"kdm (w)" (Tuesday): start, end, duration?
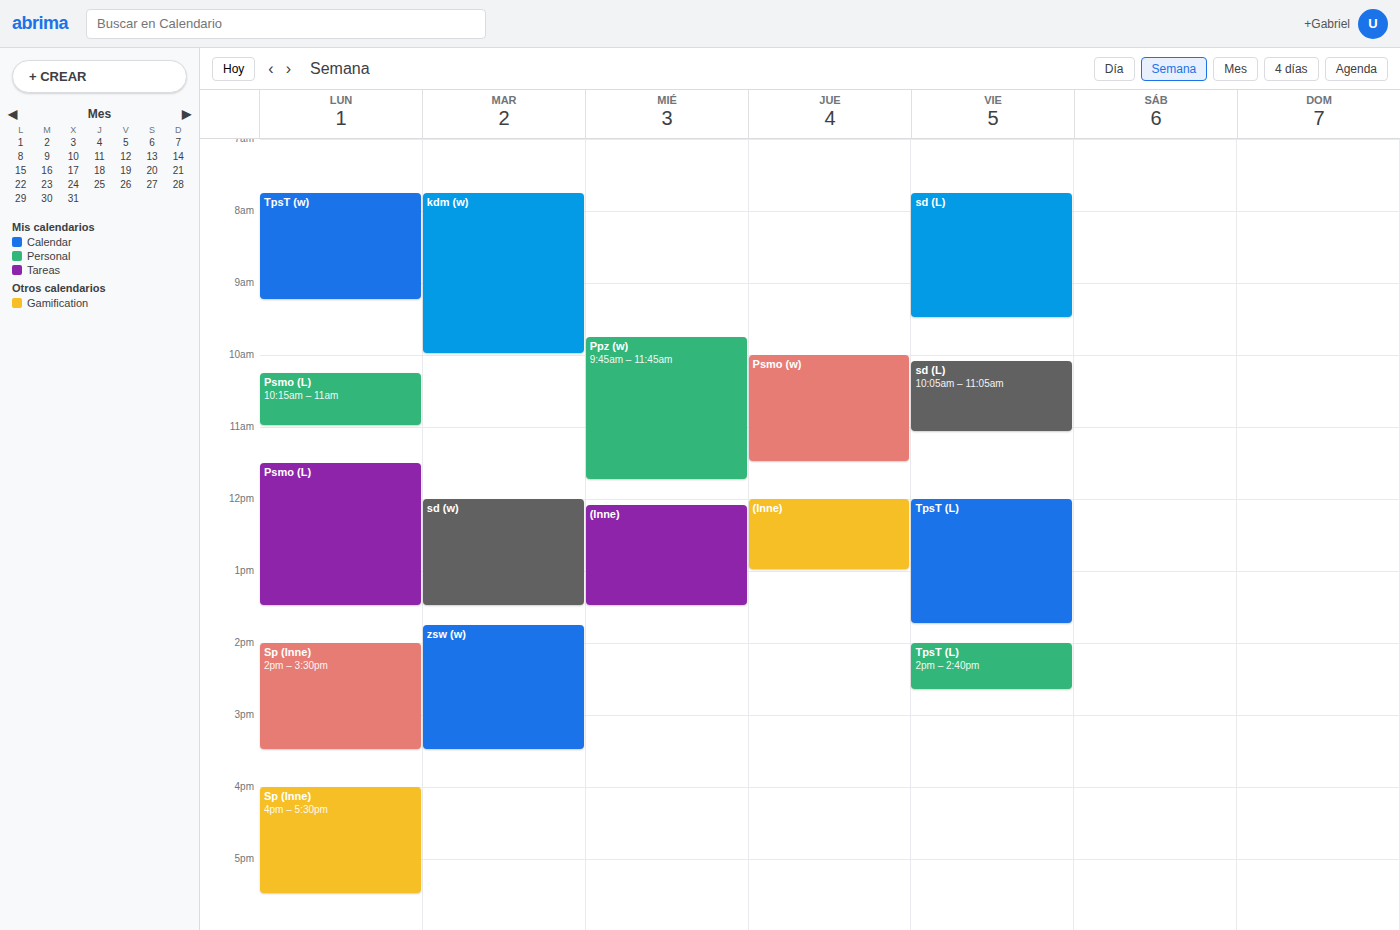
7:45 AM to 10:00 AM, 2 hours 15 minutes